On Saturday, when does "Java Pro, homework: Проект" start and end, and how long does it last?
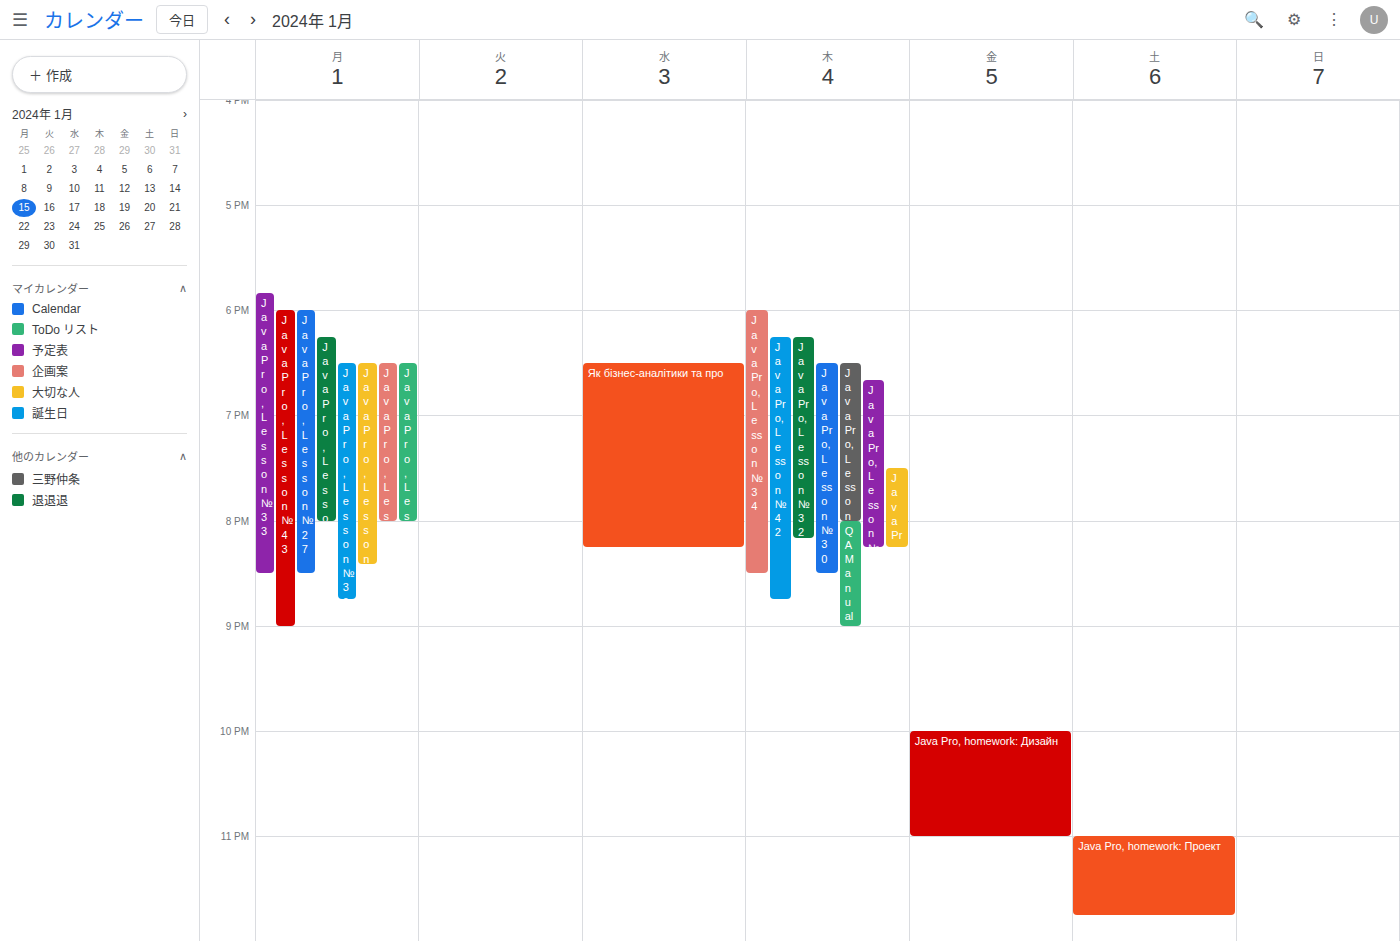
11:00 PM to 11:45 PM, 45 minutes